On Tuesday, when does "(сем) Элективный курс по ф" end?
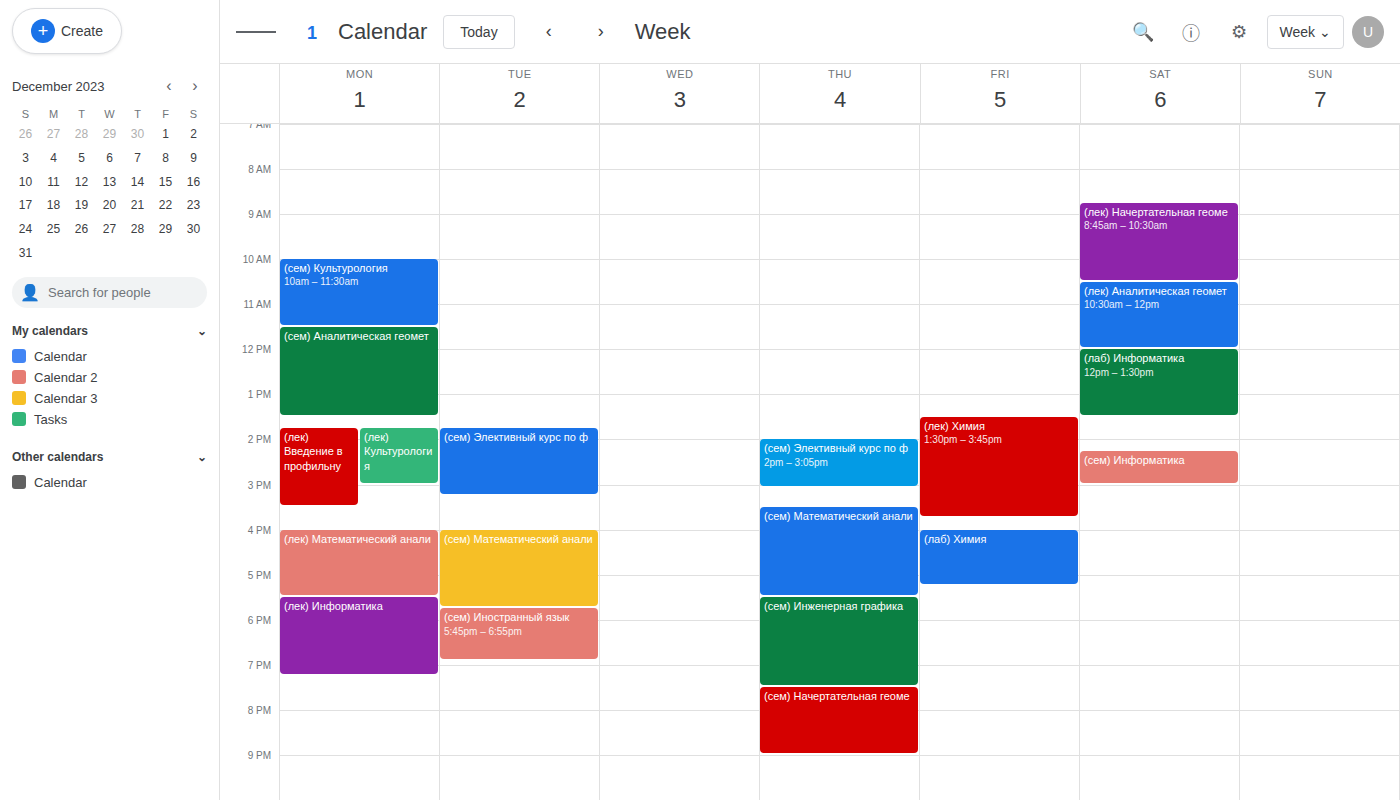
3:15 PM